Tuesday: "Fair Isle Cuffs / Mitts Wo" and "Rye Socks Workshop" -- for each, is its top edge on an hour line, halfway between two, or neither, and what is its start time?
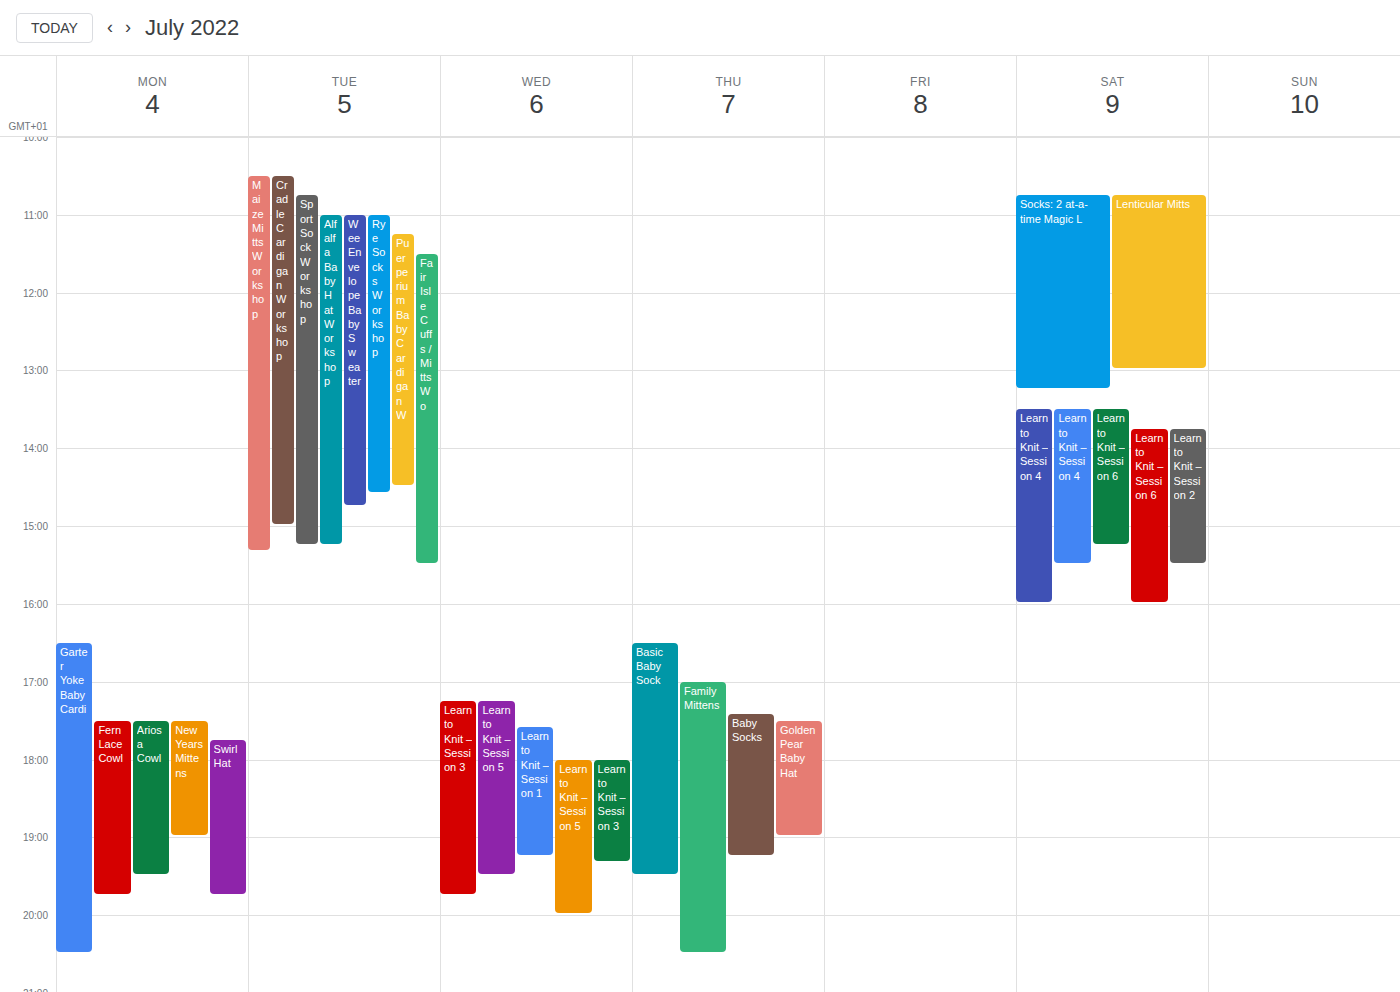
"Fair Isle Cuffs / Mitts Wo": 11:30 AM, halfway between the 11 AM and 12 PM lines. "Rye Socks Workshop": 11:00 AM, exactly on the 11 AM line.